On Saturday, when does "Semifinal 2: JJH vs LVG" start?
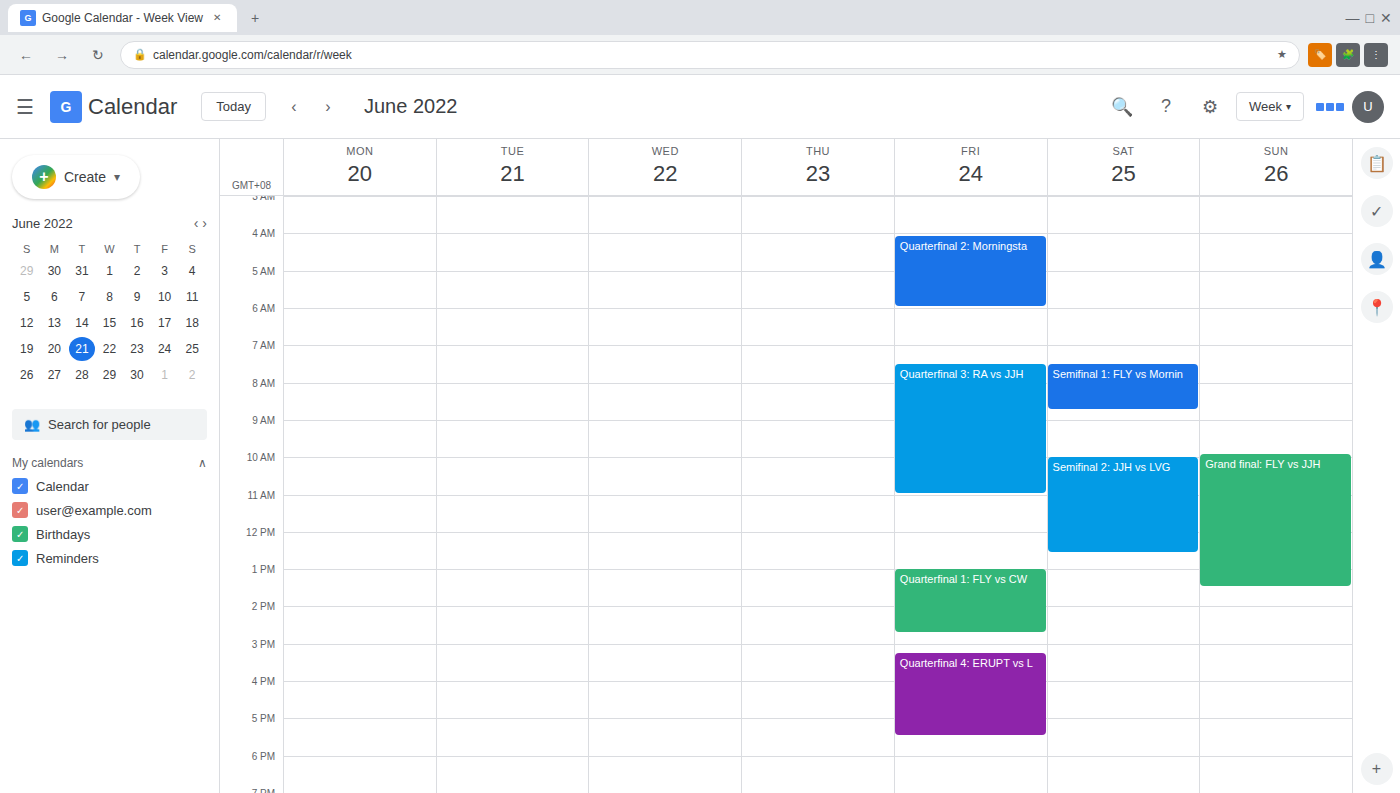
10:00 AM